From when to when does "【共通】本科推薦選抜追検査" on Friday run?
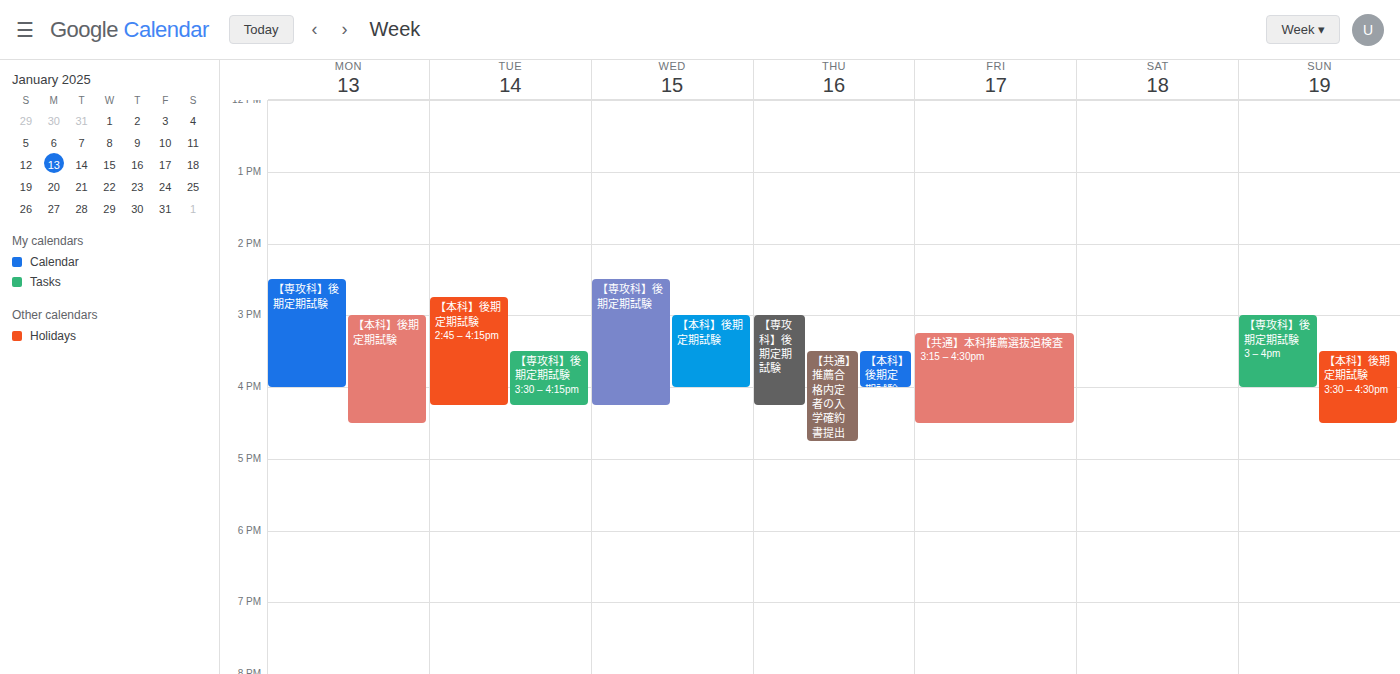
15:15 to 16:30